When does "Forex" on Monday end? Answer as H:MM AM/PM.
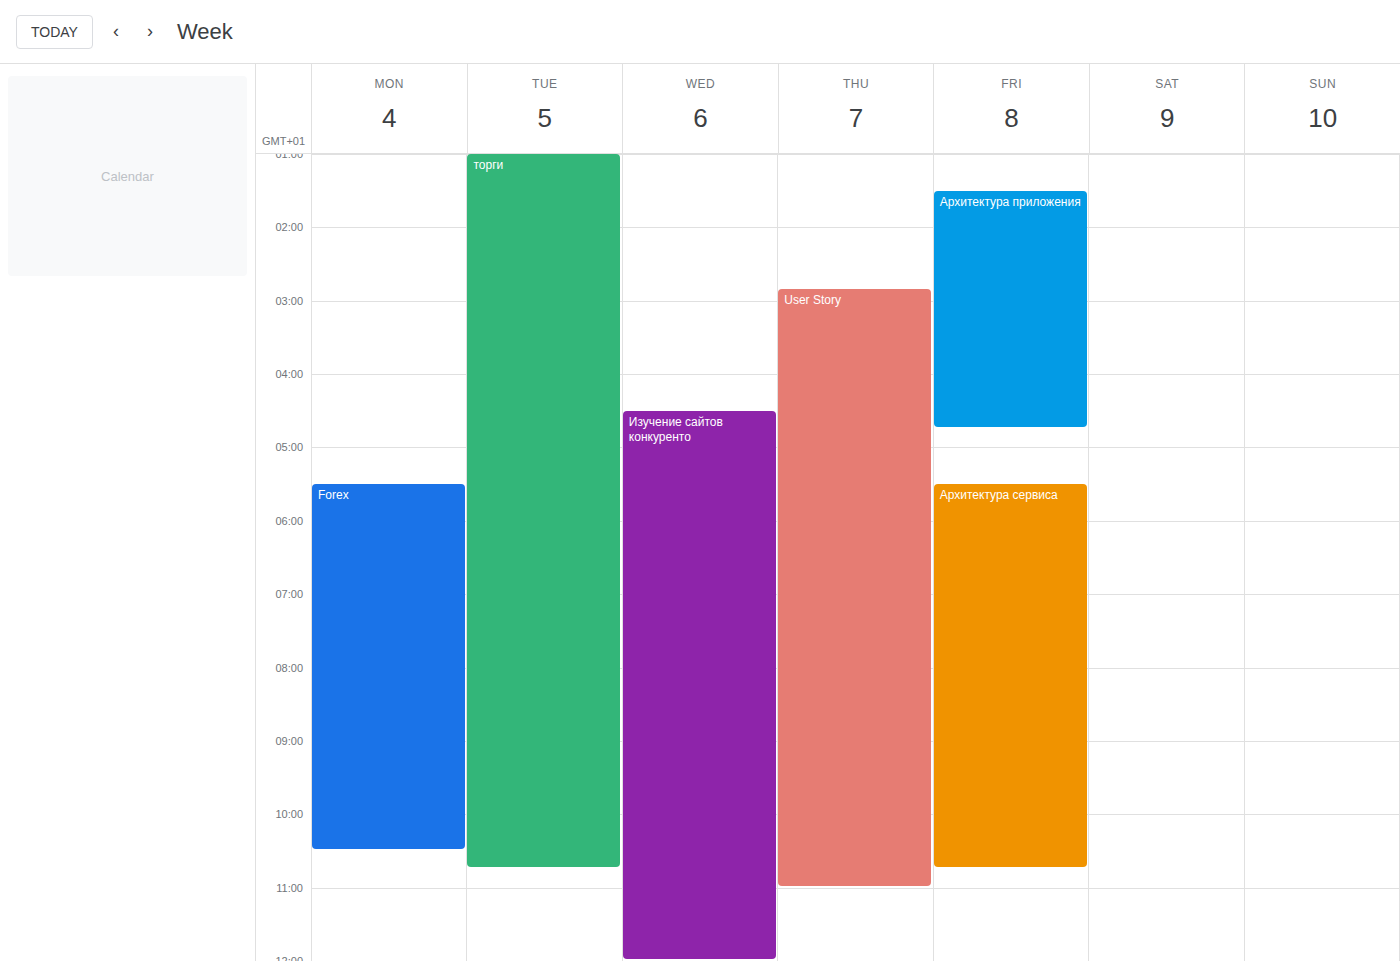
10:30 AM